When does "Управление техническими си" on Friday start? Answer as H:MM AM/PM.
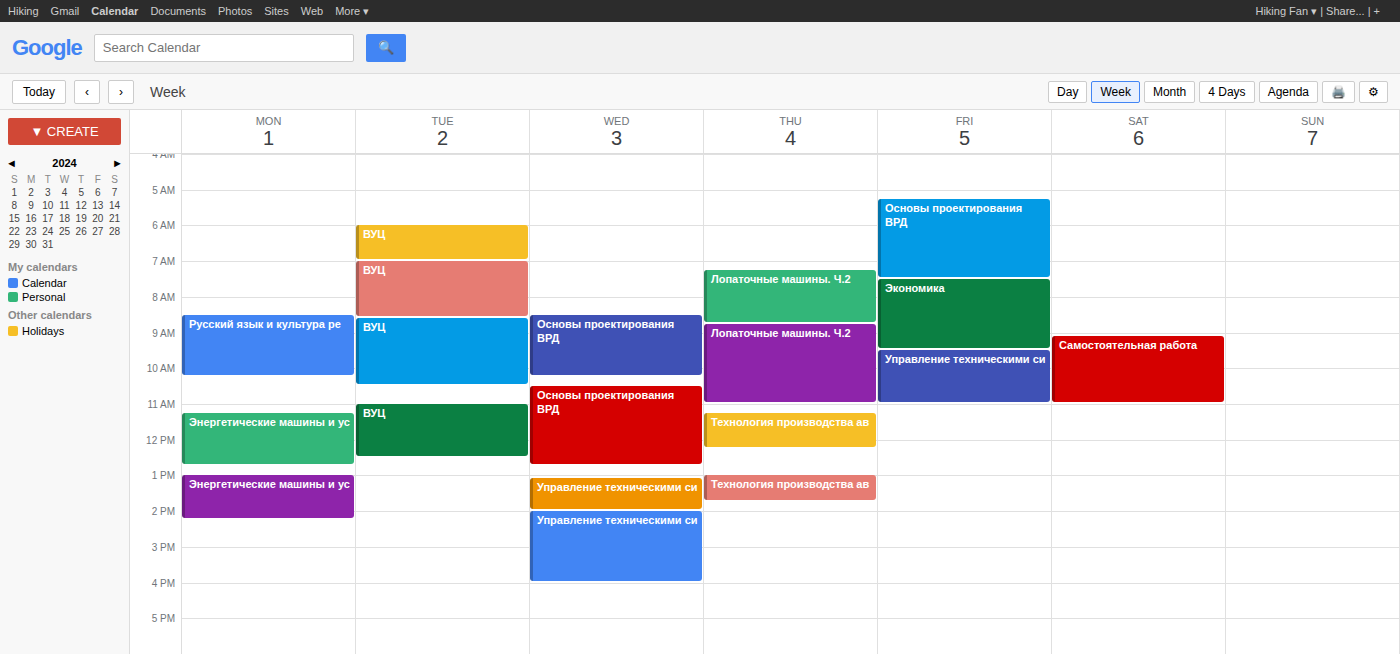
9:30 AM